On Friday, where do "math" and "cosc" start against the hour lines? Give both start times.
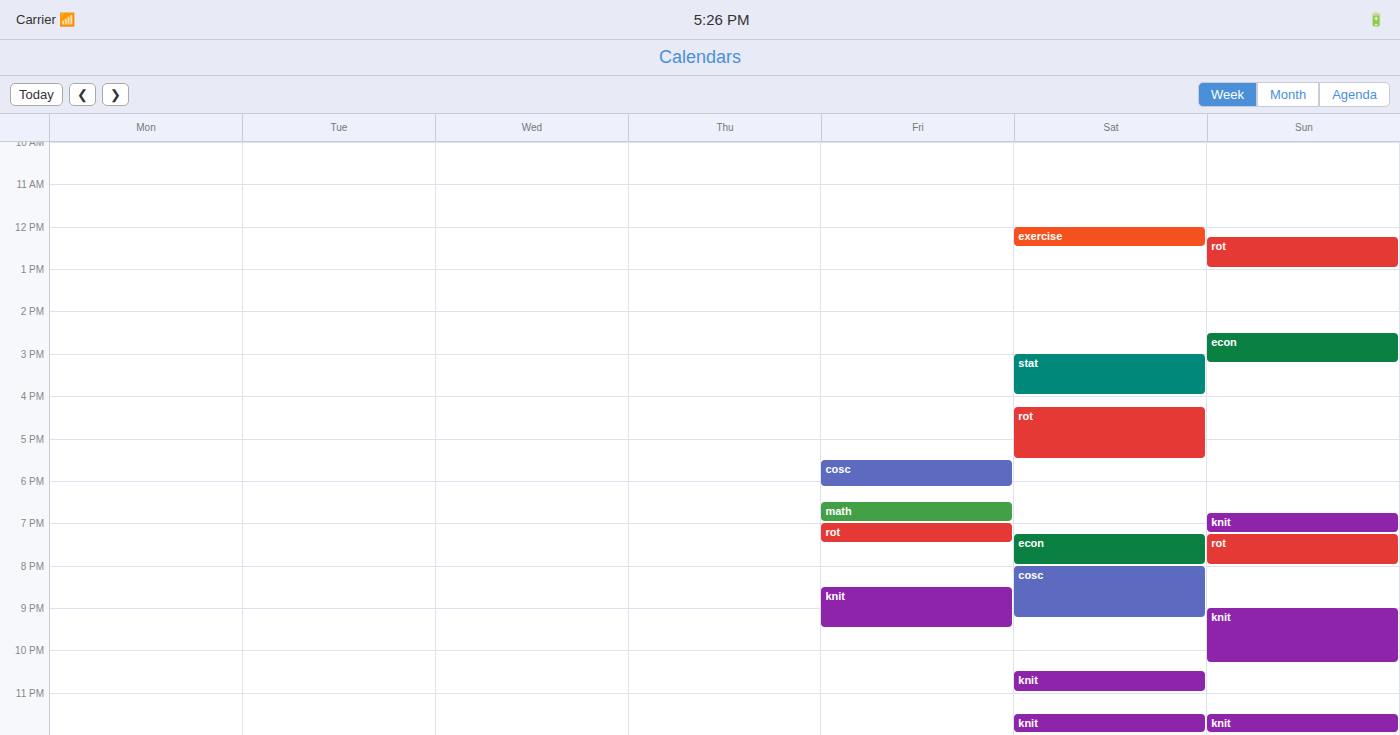
"math": 6:30 PM, halfway between the 6 PM and 7 PM lines. "cosc": 5:30 PM, halfway between the 5 PM and 6 PM lines.